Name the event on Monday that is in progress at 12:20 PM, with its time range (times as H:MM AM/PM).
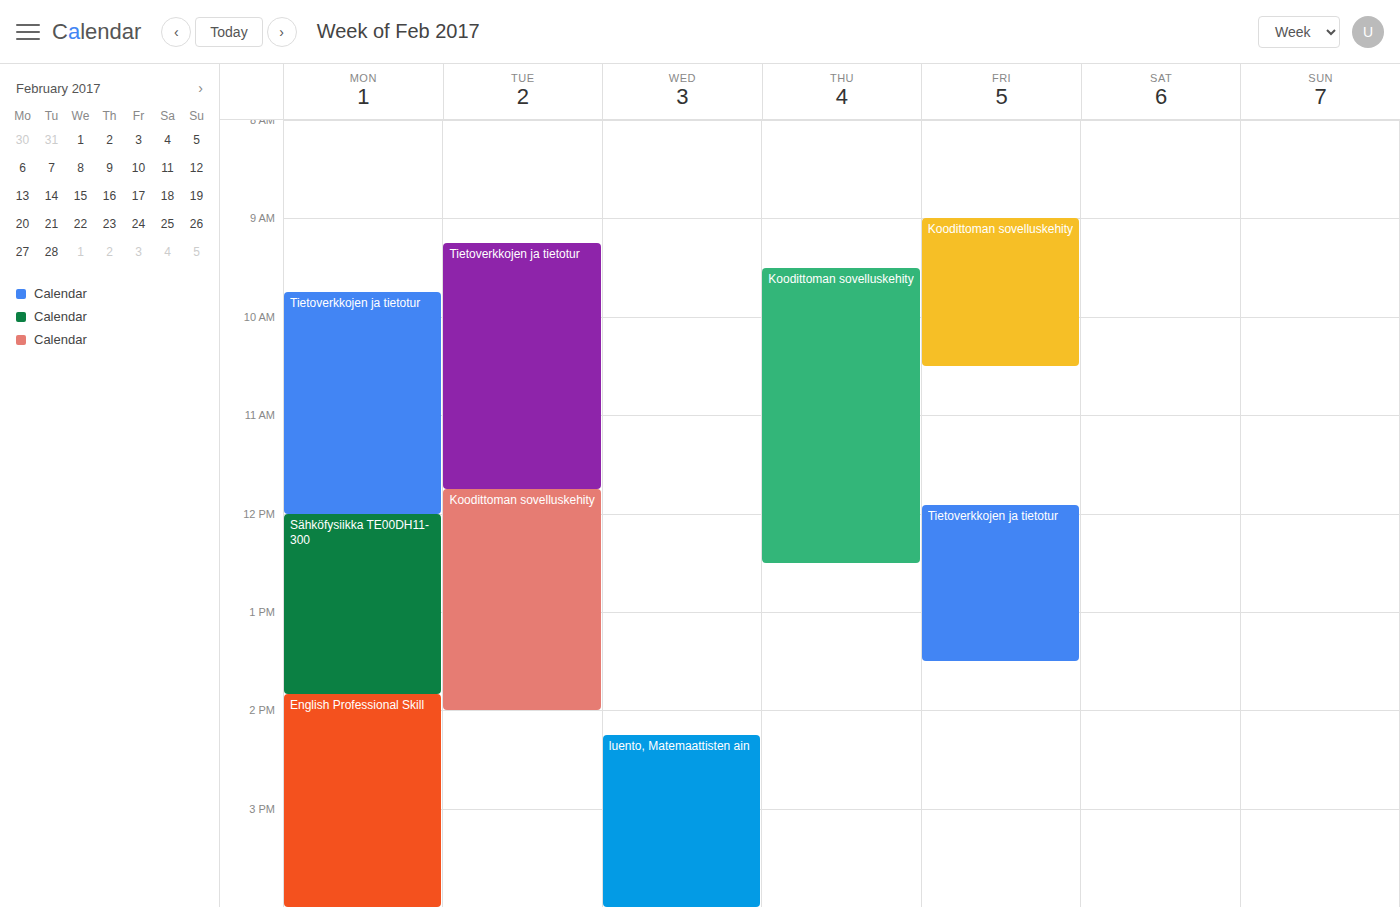
"Sähköfysiikka TE00DH11-300", 12:00 PM to 1:50 PM